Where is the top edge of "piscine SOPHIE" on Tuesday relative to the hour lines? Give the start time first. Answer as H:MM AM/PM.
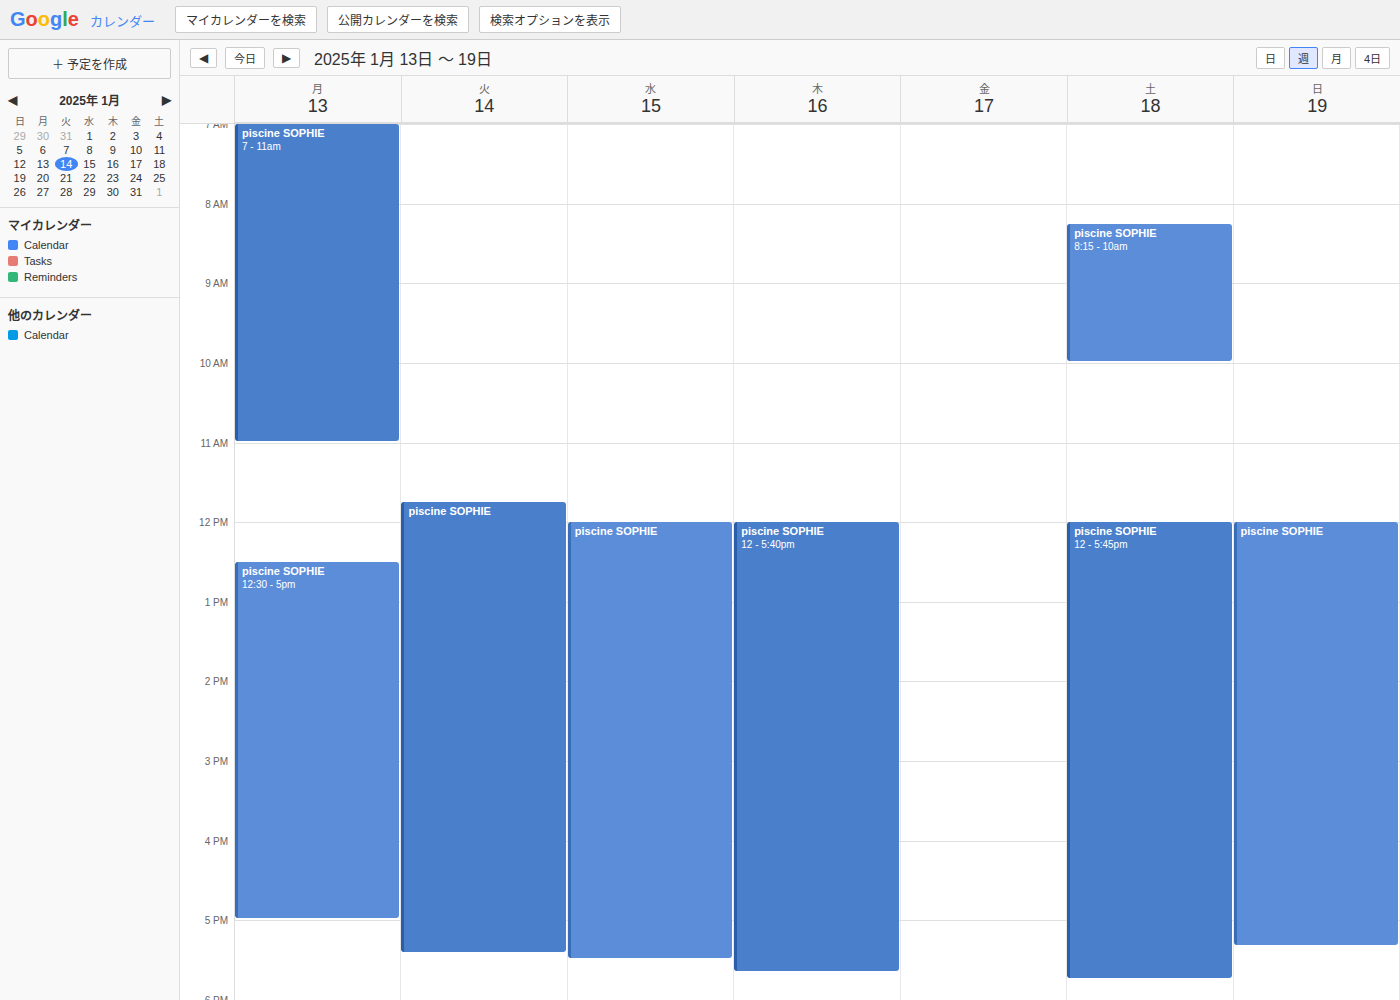
11:45 AM -- neither: three quarters of the way from the 11 AM line to the 12 PM line.